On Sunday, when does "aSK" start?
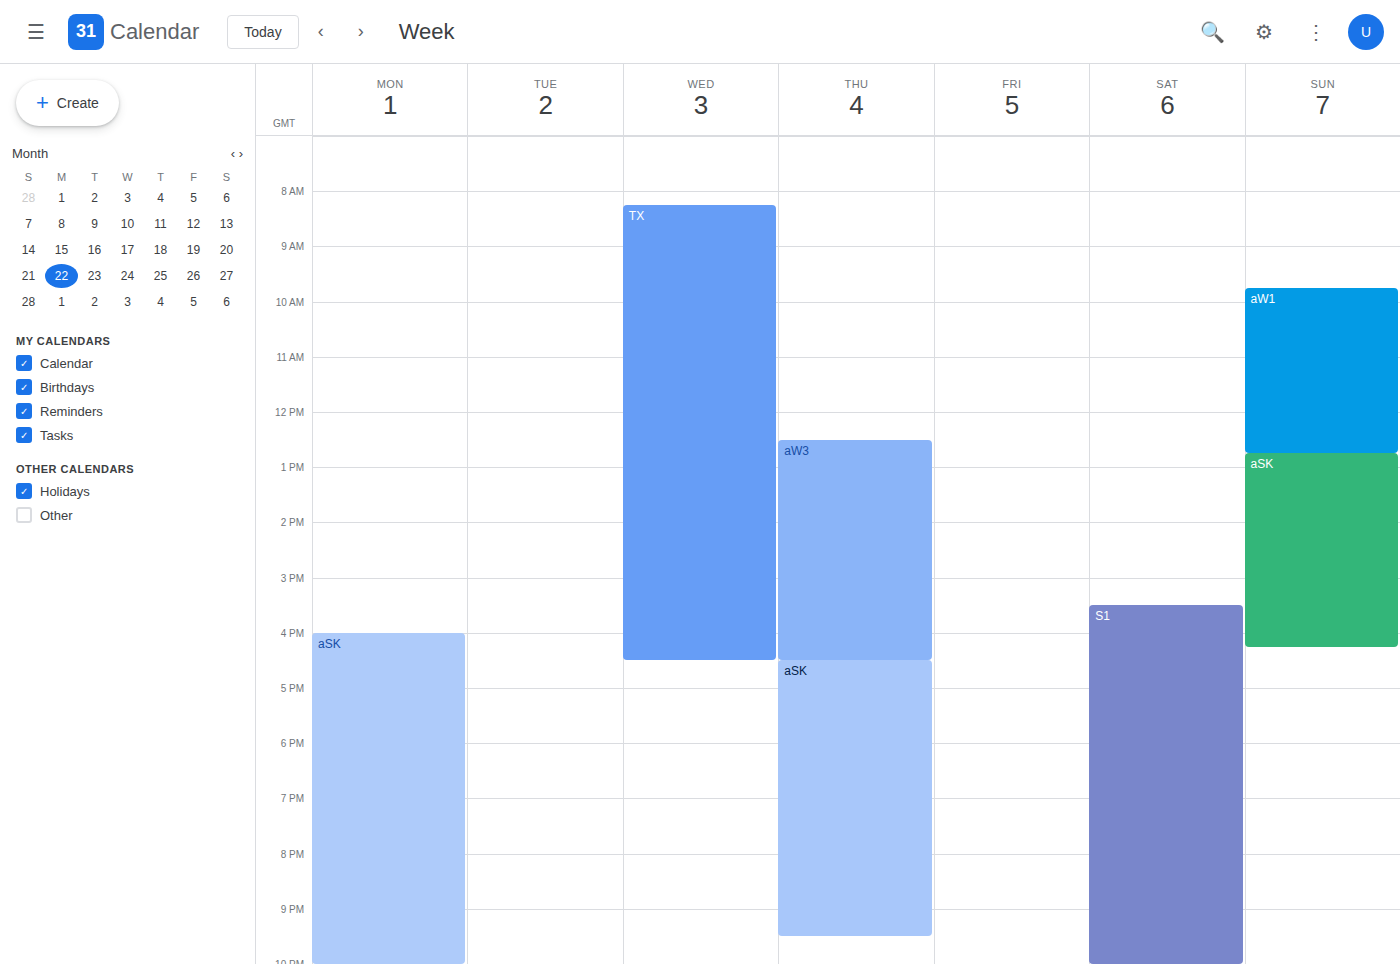
12:45